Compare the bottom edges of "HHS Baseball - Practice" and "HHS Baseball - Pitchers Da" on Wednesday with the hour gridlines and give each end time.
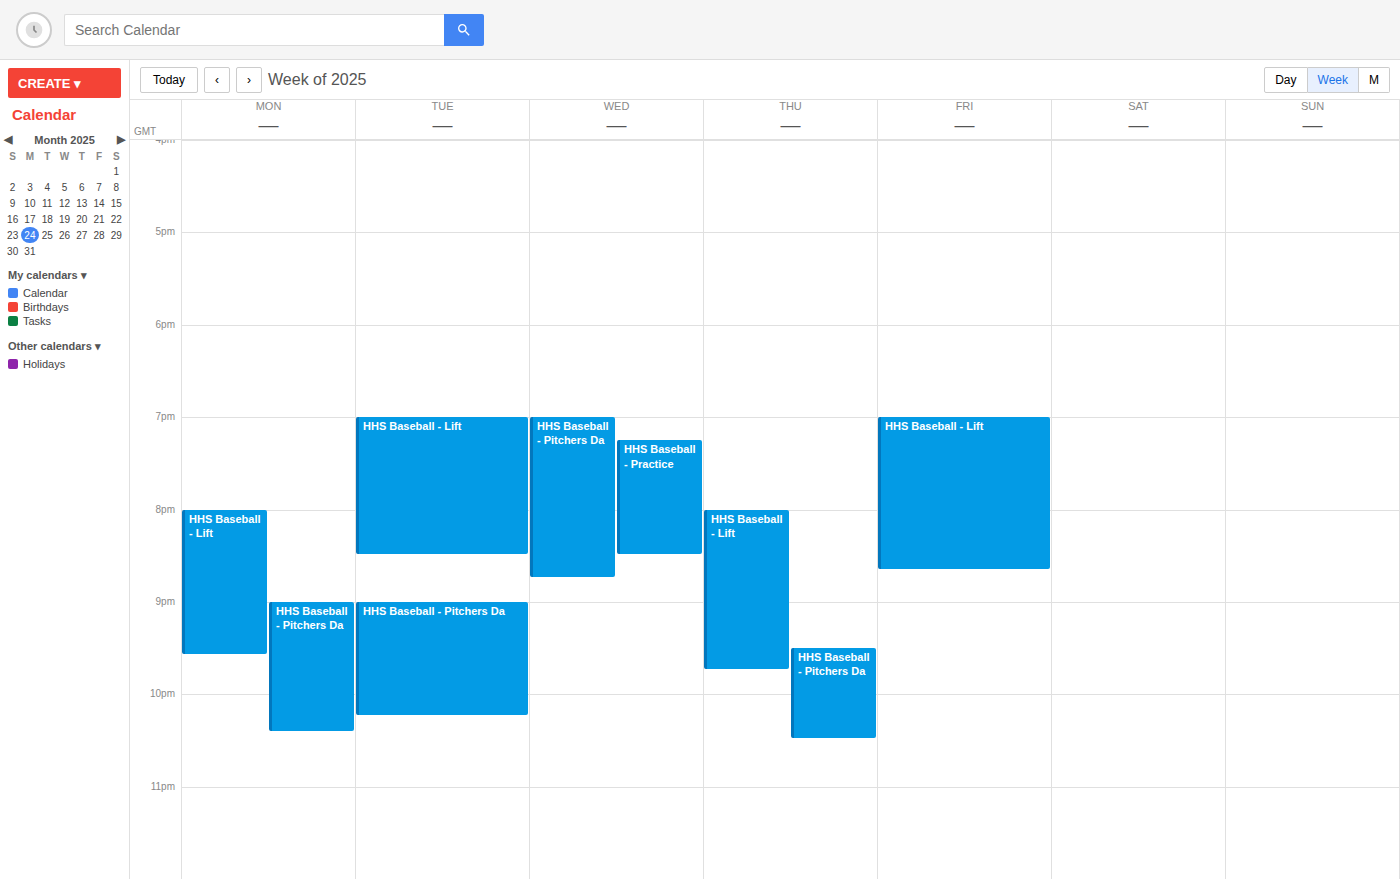
"HHS Baseball - Practice": 8:30 PM, halfway between the 8 PM and 9 PM lines. "HHS Baseball - Pitchers Da": 8:45 PM, neither: three quarters of the way from the 8 PM line to the 9 PM line.